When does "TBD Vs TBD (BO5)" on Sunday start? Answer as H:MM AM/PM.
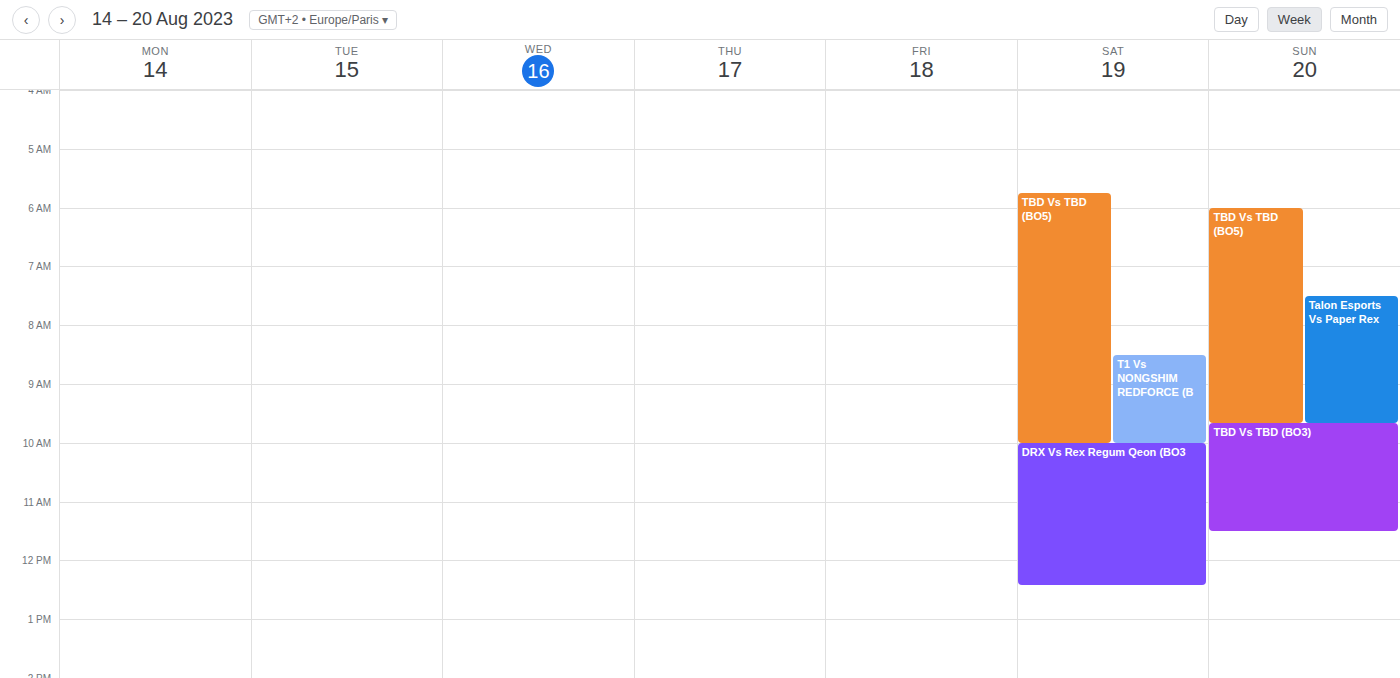
6:00 AM